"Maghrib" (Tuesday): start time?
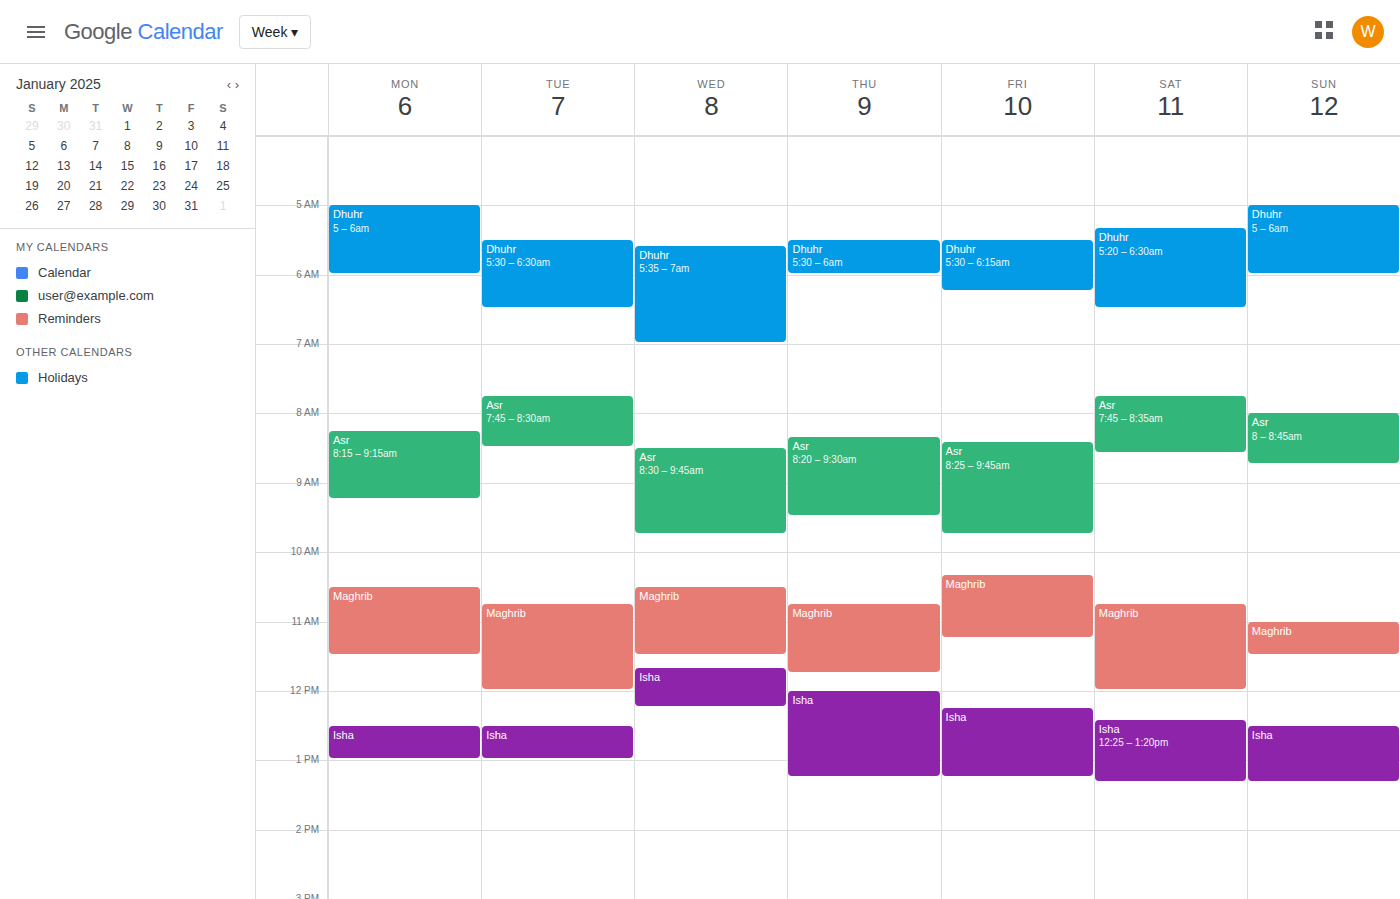
10:45 AM